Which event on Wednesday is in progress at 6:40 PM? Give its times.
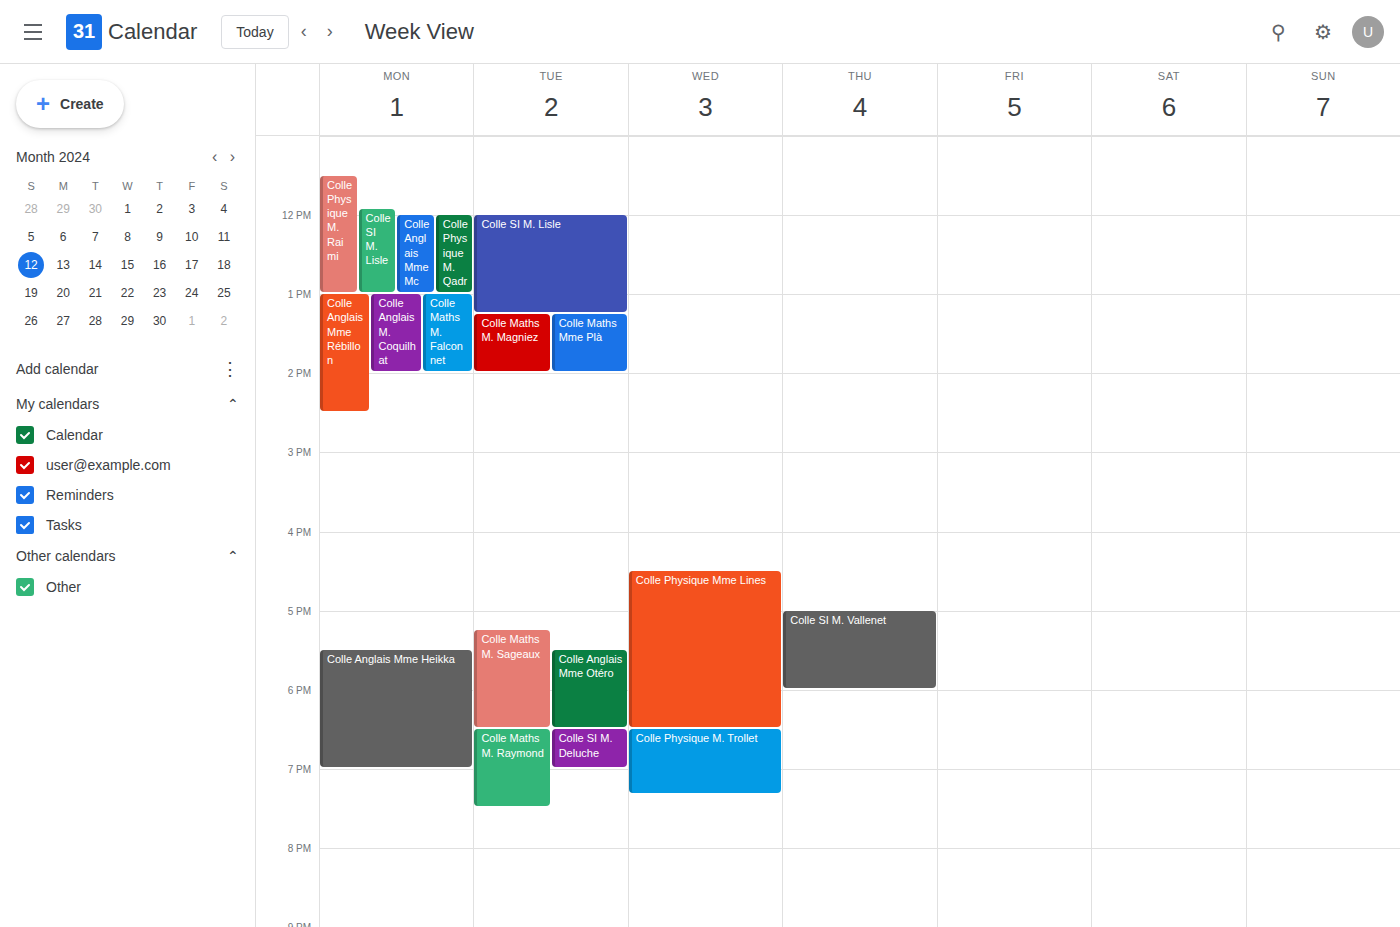
"Colle Physique M. Trollet", 6:30 PM to 7:20 PM